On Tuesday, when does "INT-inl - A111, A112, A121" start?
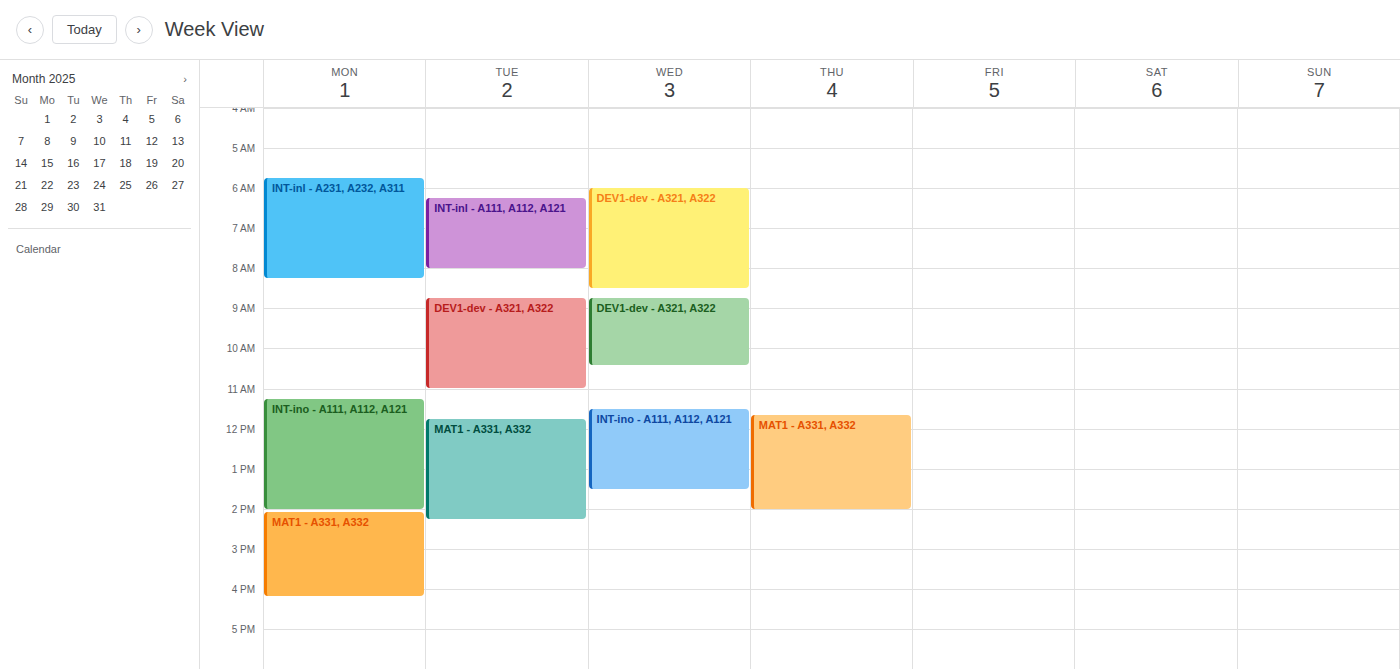
6:15 AM